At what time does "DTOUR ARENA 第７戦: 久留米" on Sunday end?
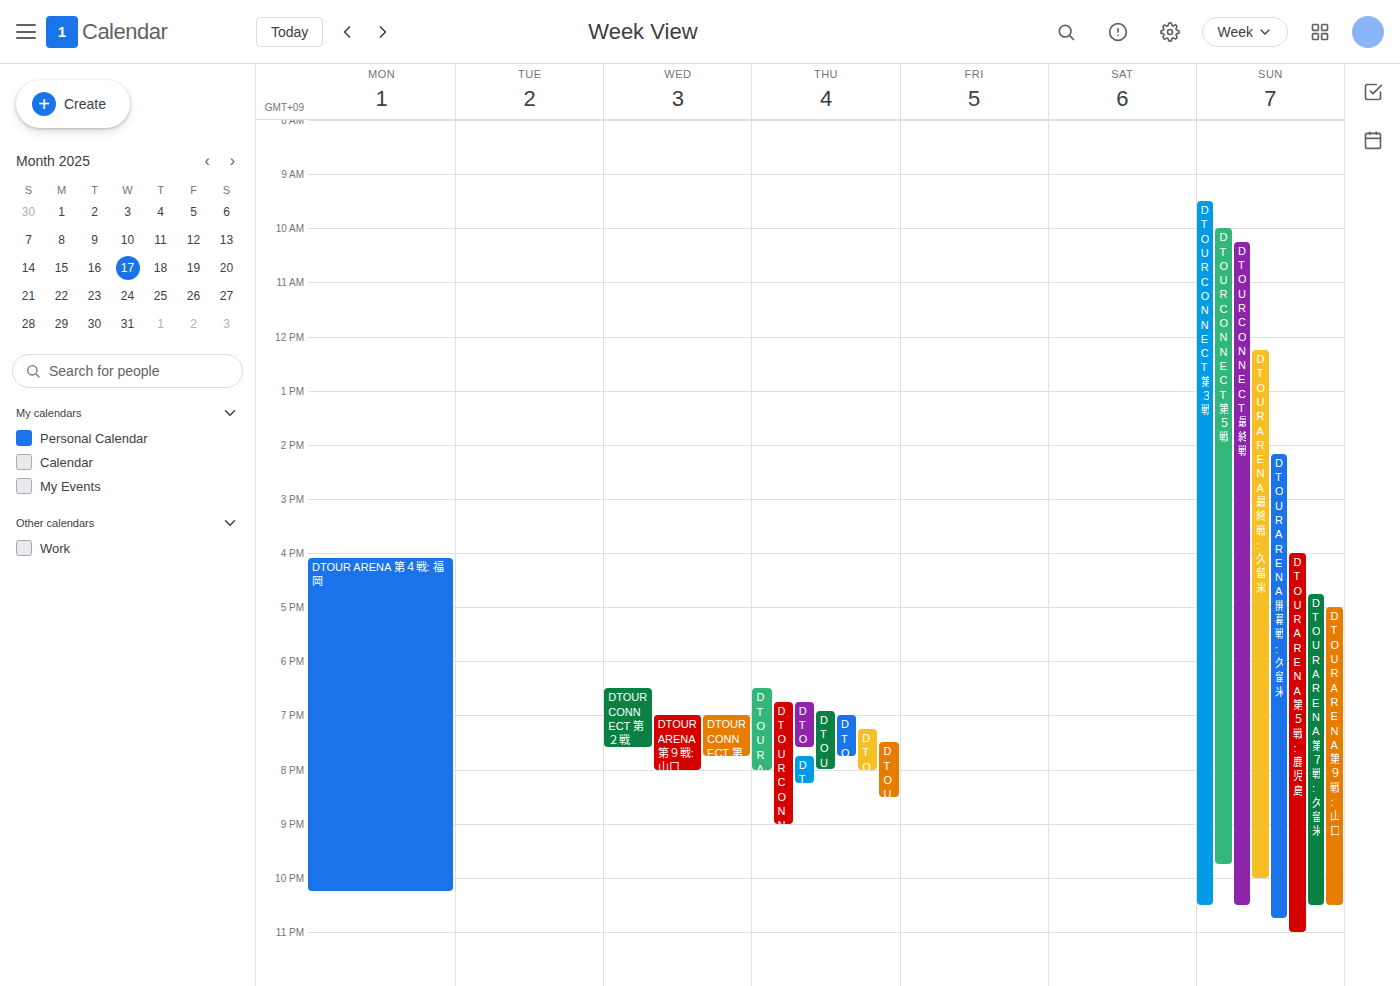
10:30 PM